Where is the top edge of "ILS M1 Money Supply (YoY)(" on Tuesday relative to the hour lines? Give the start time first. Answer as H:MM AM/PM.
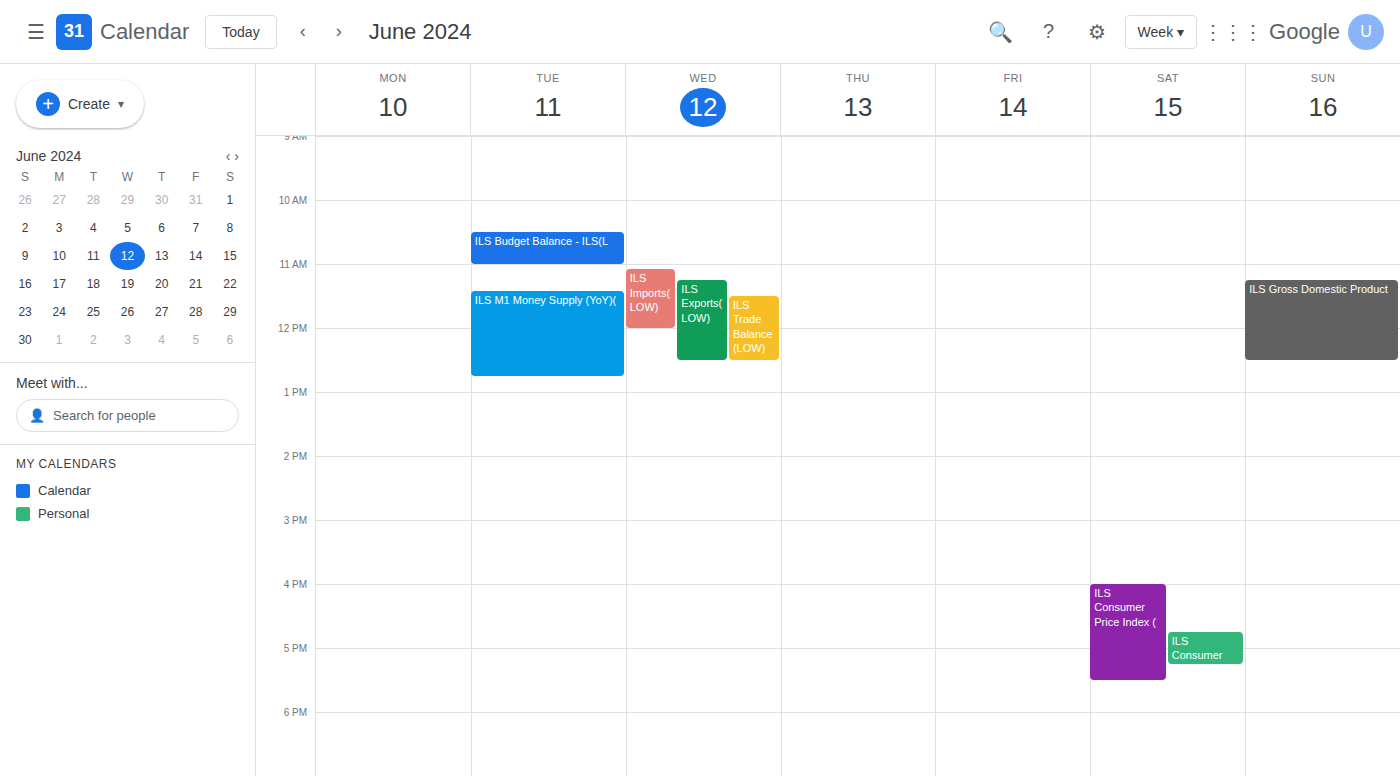
11:25 AM -- neither: 25 minutes below the 11 AM line and 35 minutes above the 12 PM line.